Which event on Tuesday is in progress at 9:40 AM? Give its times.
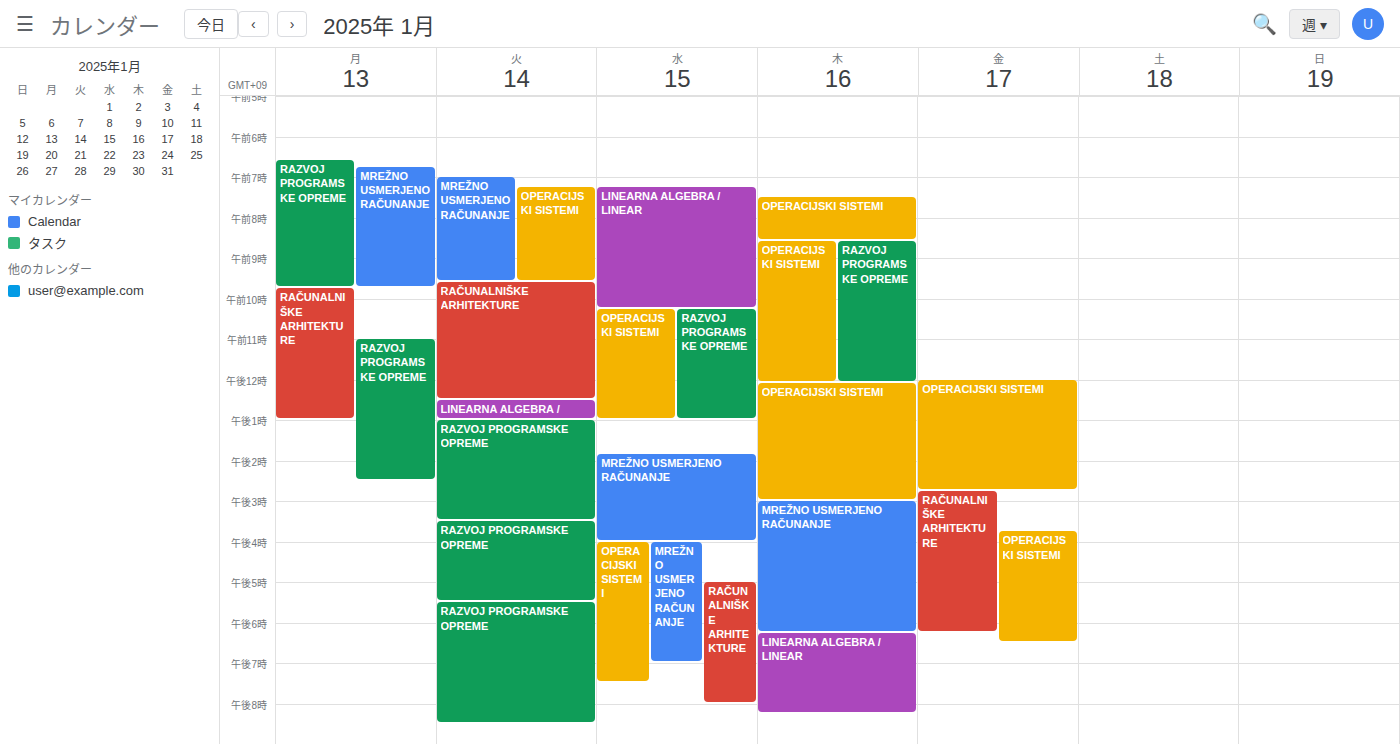
"RAČUNALNIŠKE ARHITEKTURE", 9:35 AM to 12:30 PM